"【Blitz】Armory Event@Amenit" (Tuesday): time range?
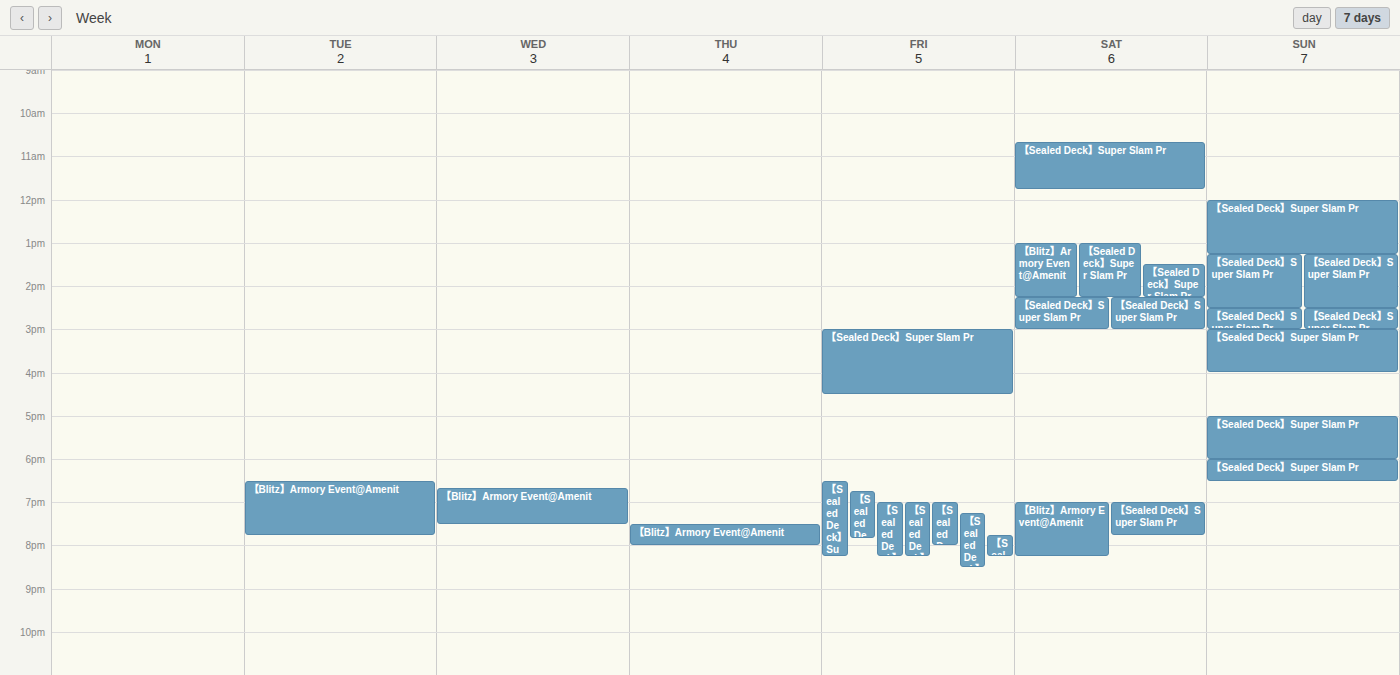
6:30 PM to 7:45 PM